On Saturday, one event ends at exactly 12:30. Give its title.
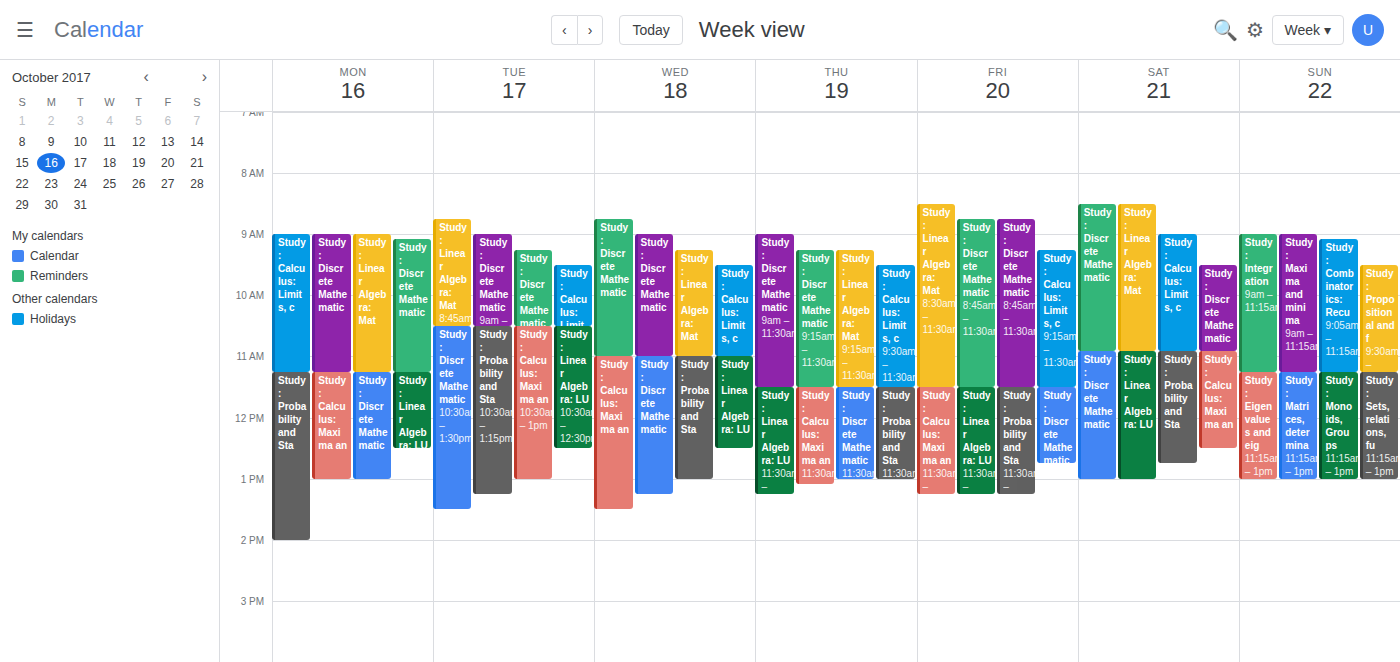
"Study: Calculus: Maxima an"